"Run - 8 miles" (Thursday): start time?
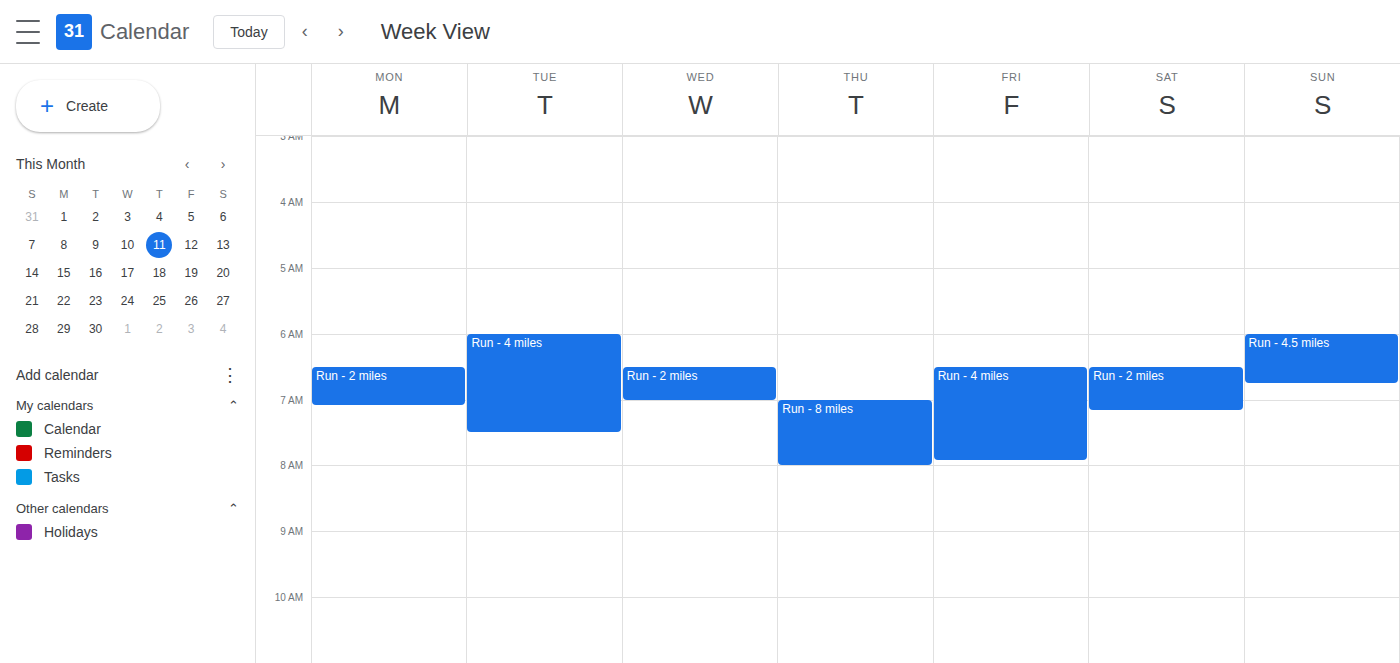
7:00 AM